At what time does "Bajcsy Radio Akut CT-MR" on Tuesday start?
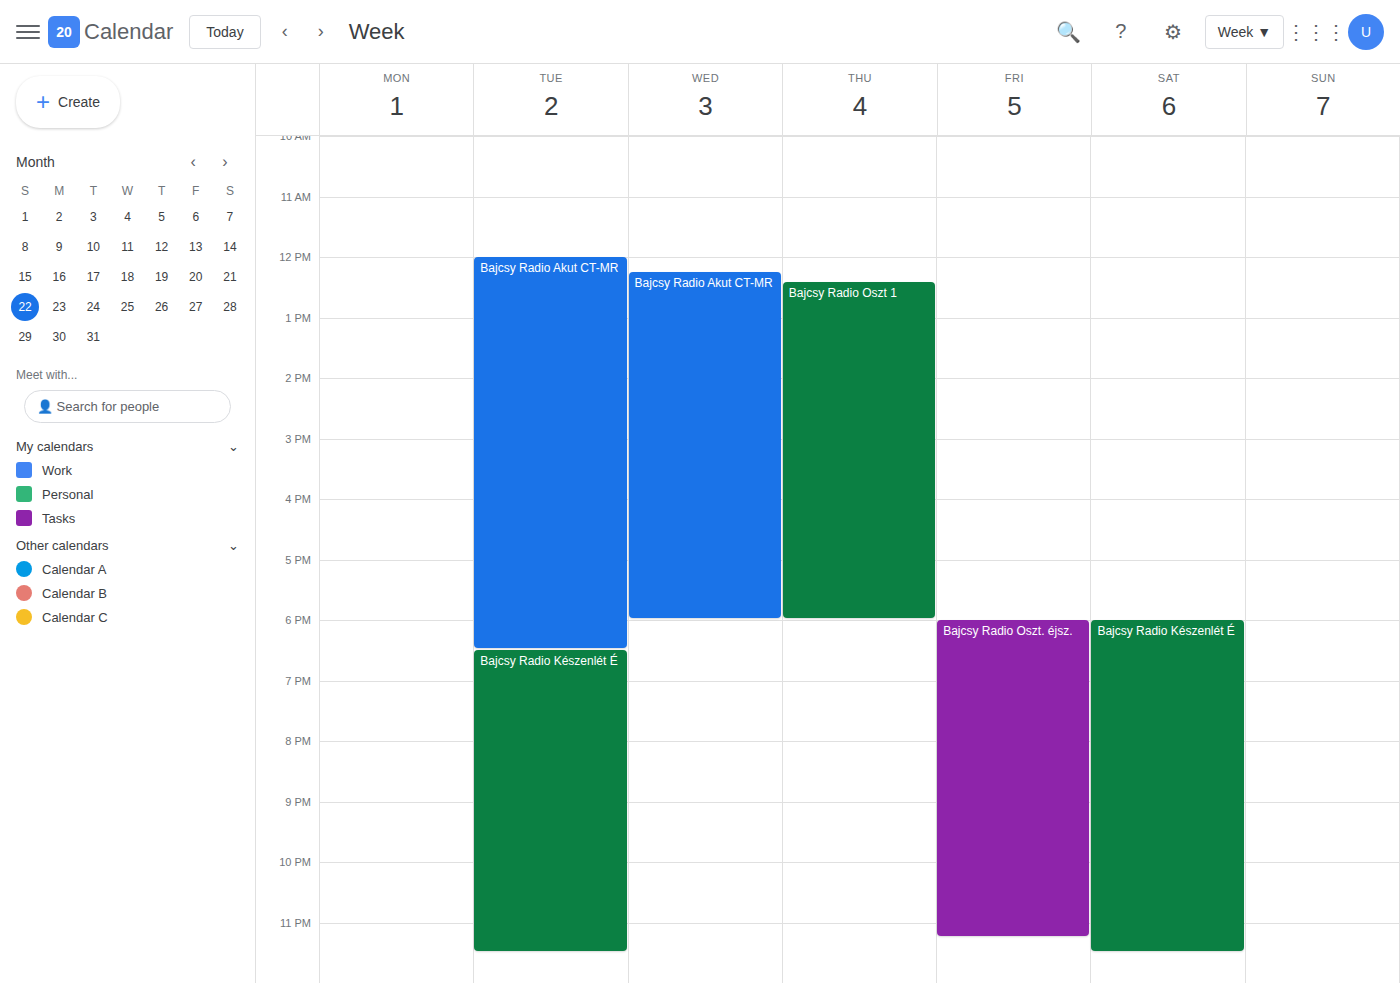
12:00 PM